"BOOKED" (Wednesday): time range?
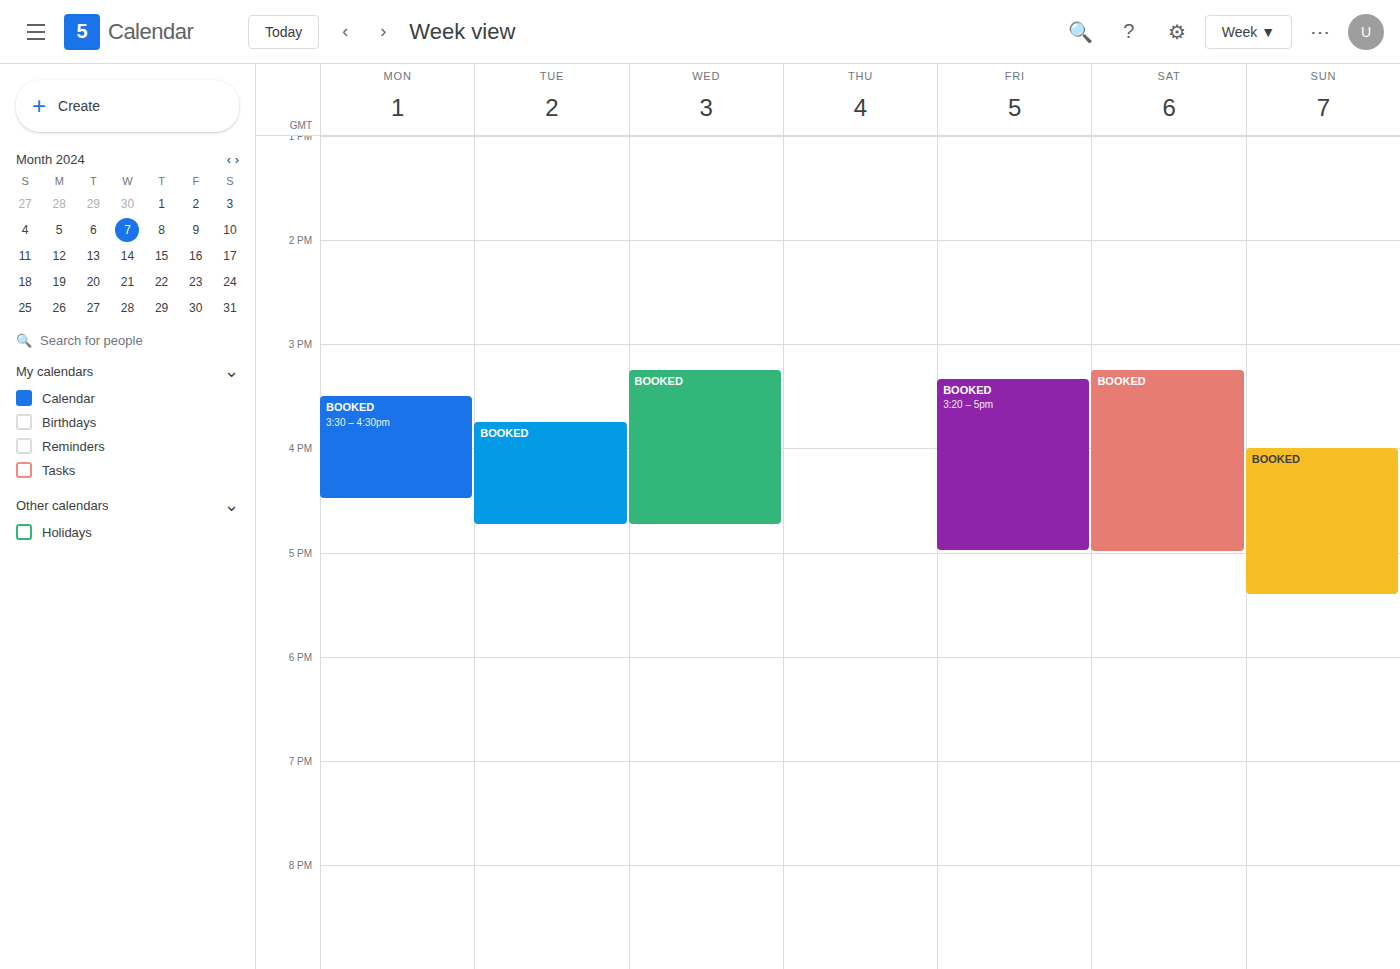
3:15 PM to 4:45 PM